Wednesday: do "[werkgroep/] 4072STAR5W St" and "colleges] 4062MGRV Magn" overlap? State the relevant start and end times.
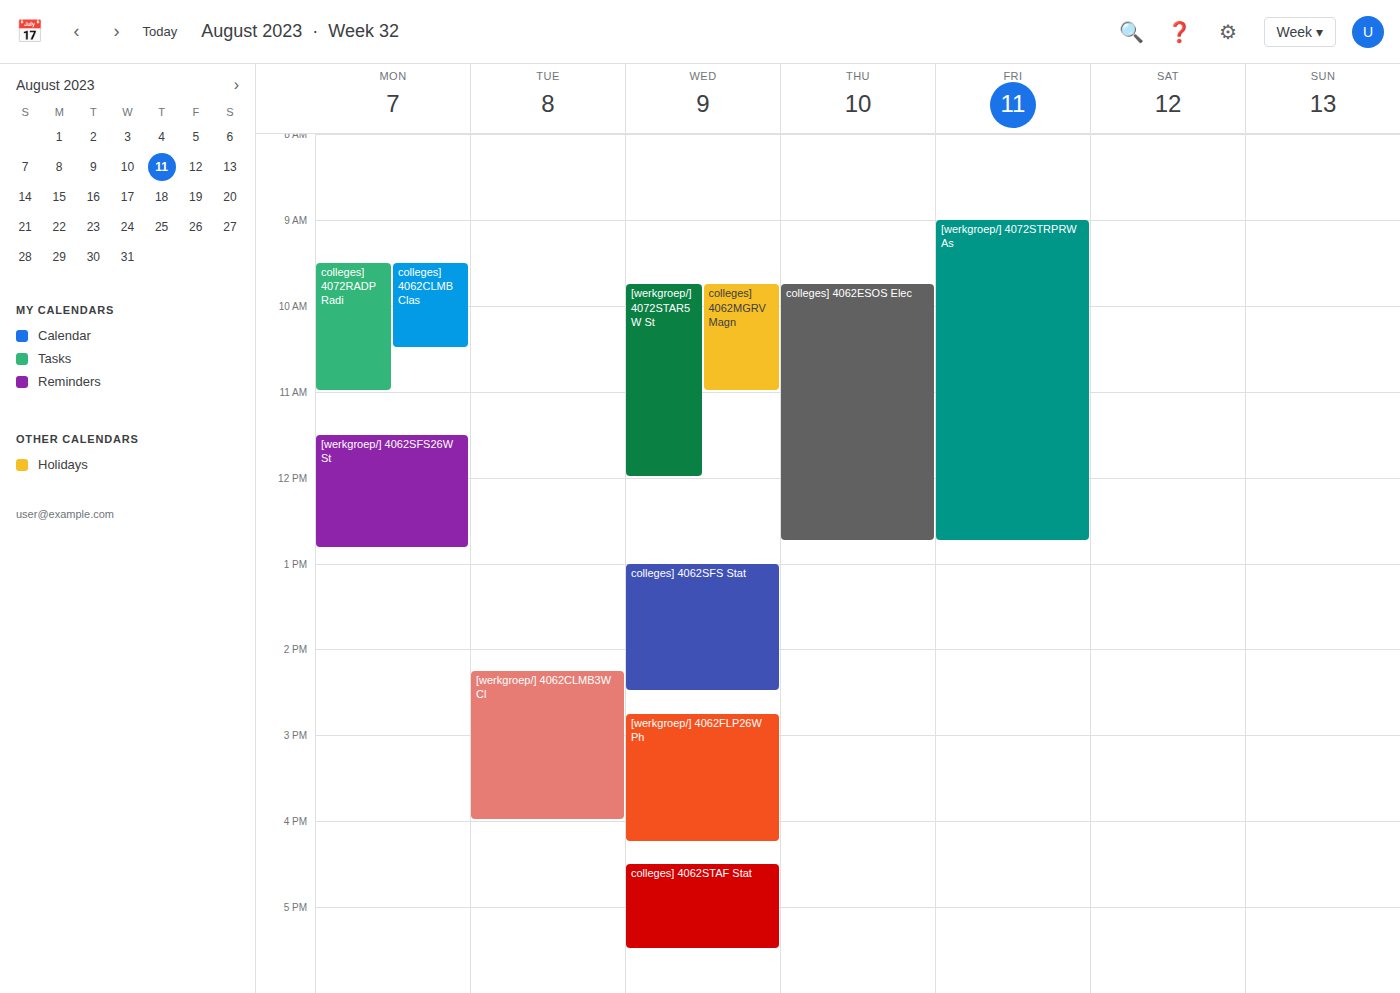
"colleges] 4062MGRV Magn" runs 9:45 AM to 11:00 AM, inside "[werkgroep/] 4072STAR5W St" -- they overlap.